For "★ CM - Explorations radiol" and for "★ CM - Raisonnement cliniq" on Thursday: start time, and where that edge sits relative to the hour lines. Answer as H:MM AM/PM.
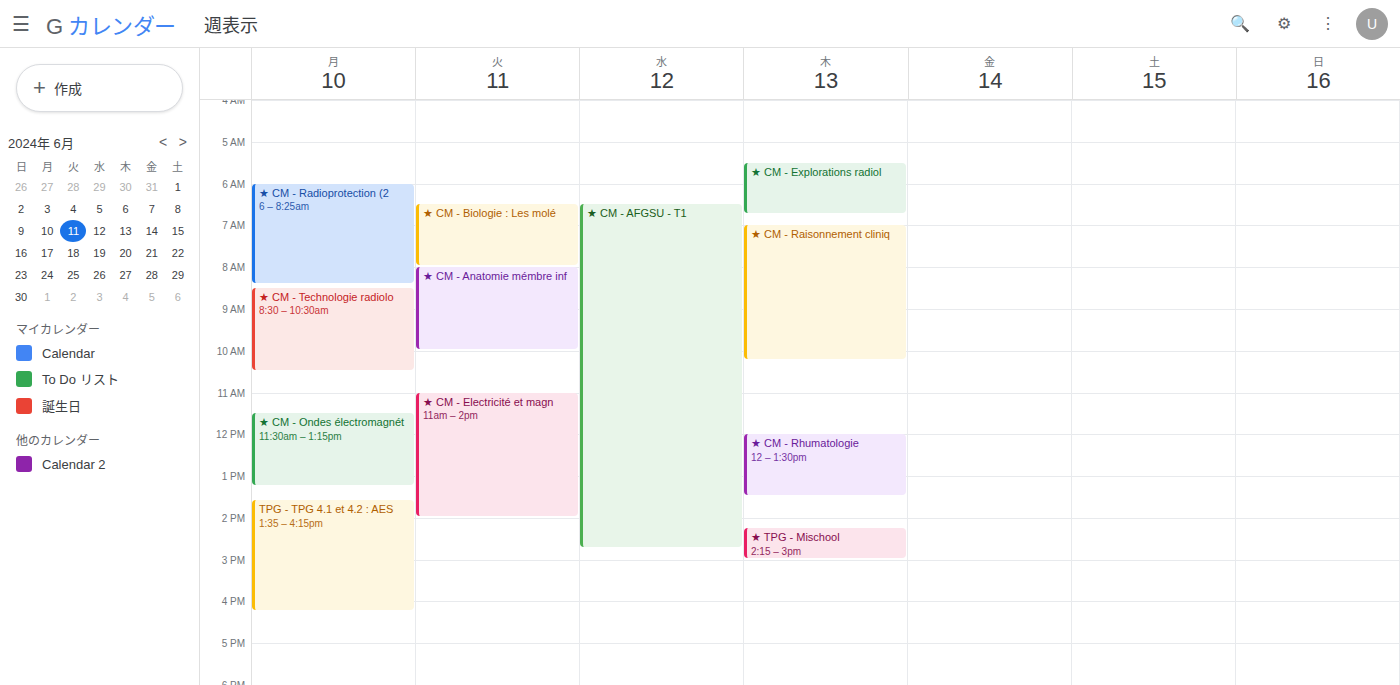
"★ CM - Explorations radiol": 5:30 AM, halfway between the 5 AM and 6 AM lines. "★ CM - Raisonnement cliniq": 7:00 AM, exactly on the 7 AM line.